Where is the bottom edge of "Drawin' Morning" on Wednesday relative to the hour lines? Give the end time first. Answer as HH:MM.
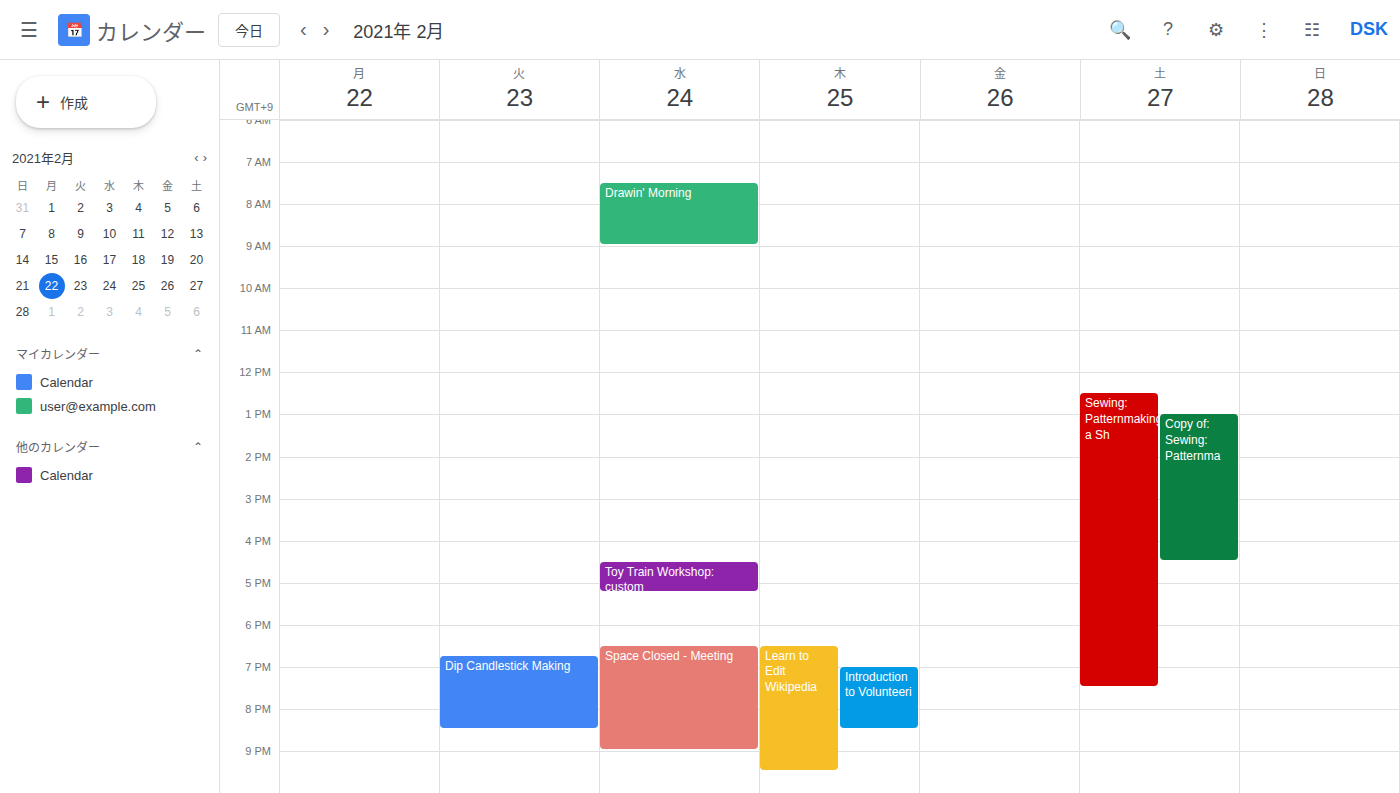
09:00 -- exactly on the 09:00 line.